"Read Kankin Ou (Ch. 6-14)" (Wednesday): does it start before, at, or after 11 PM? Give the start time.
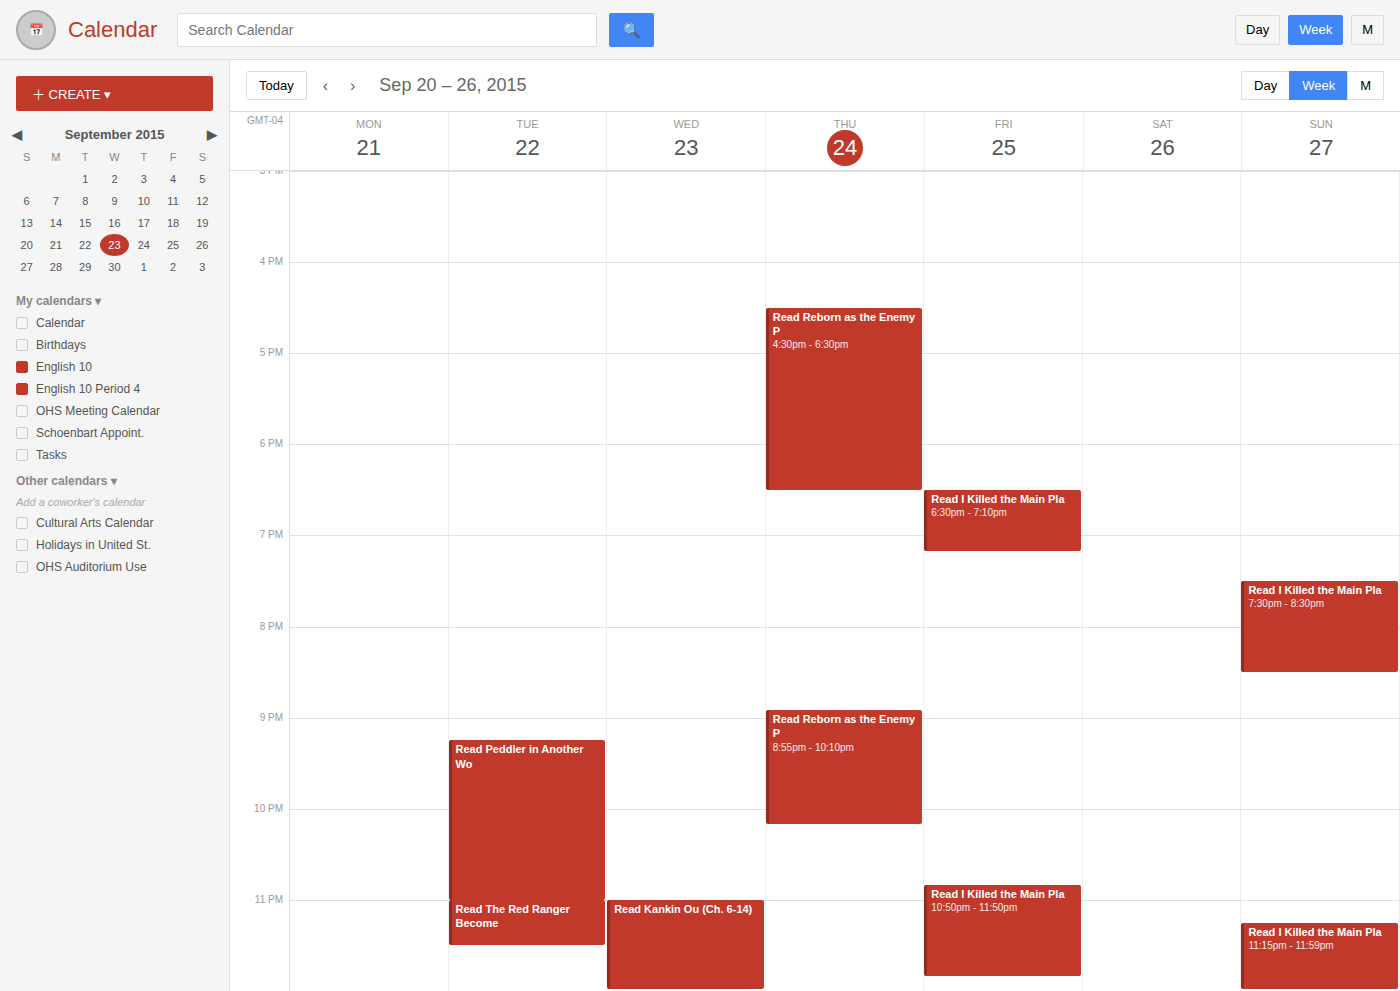
11:00 PM -- exactly at 11 PM, on the 11 PM line.